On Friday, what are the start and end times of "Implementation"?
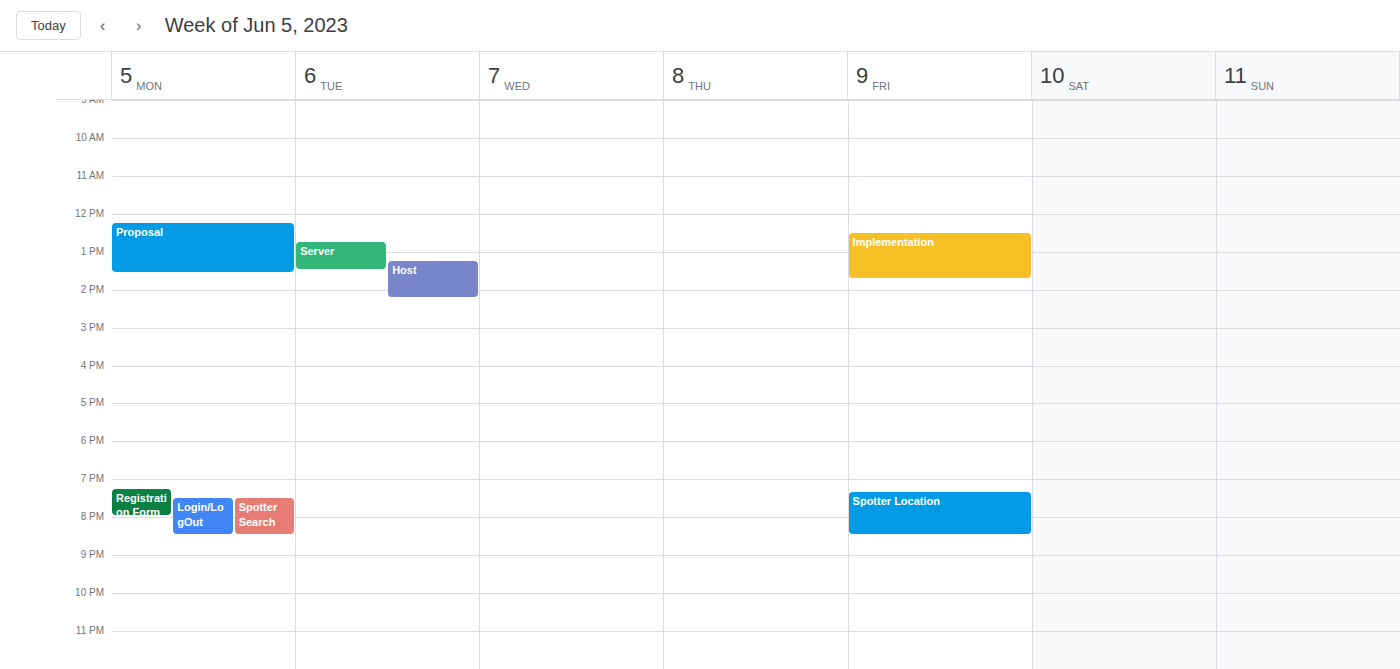
12:30 to 13:45